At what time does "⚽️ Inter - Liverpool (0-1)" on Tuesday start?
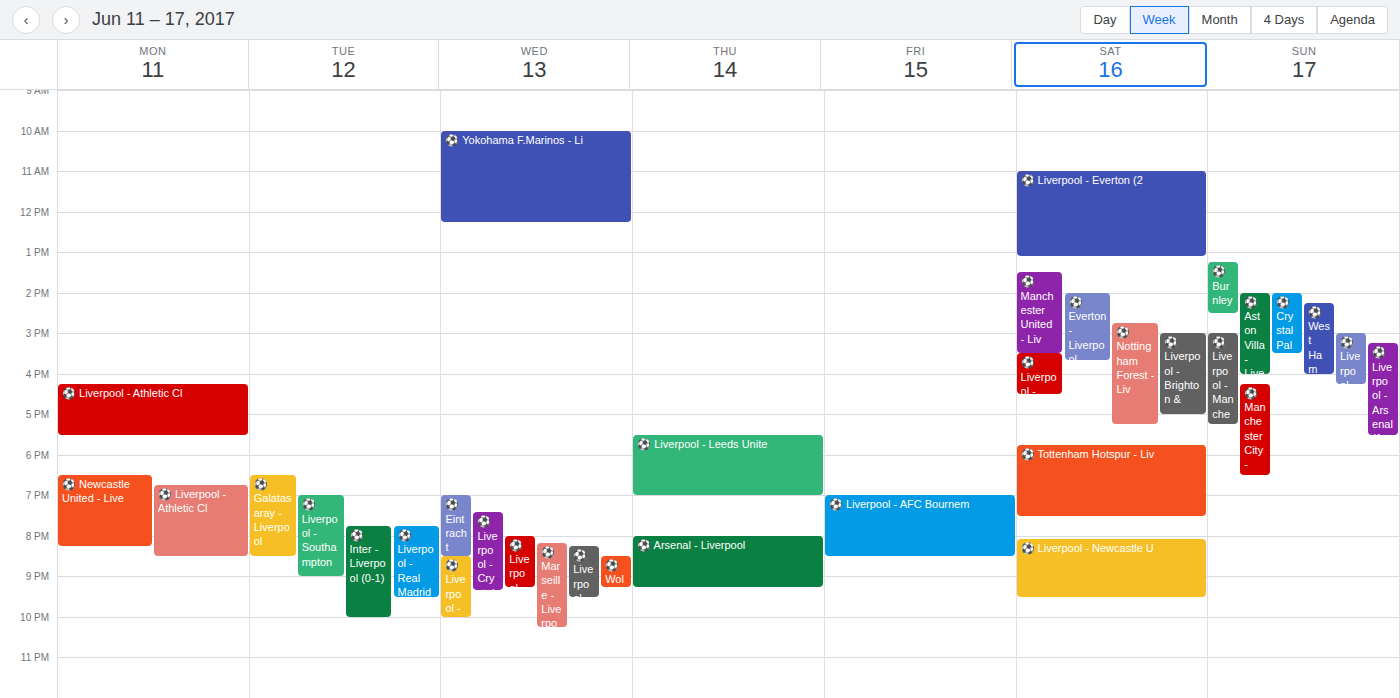
7:45 PM